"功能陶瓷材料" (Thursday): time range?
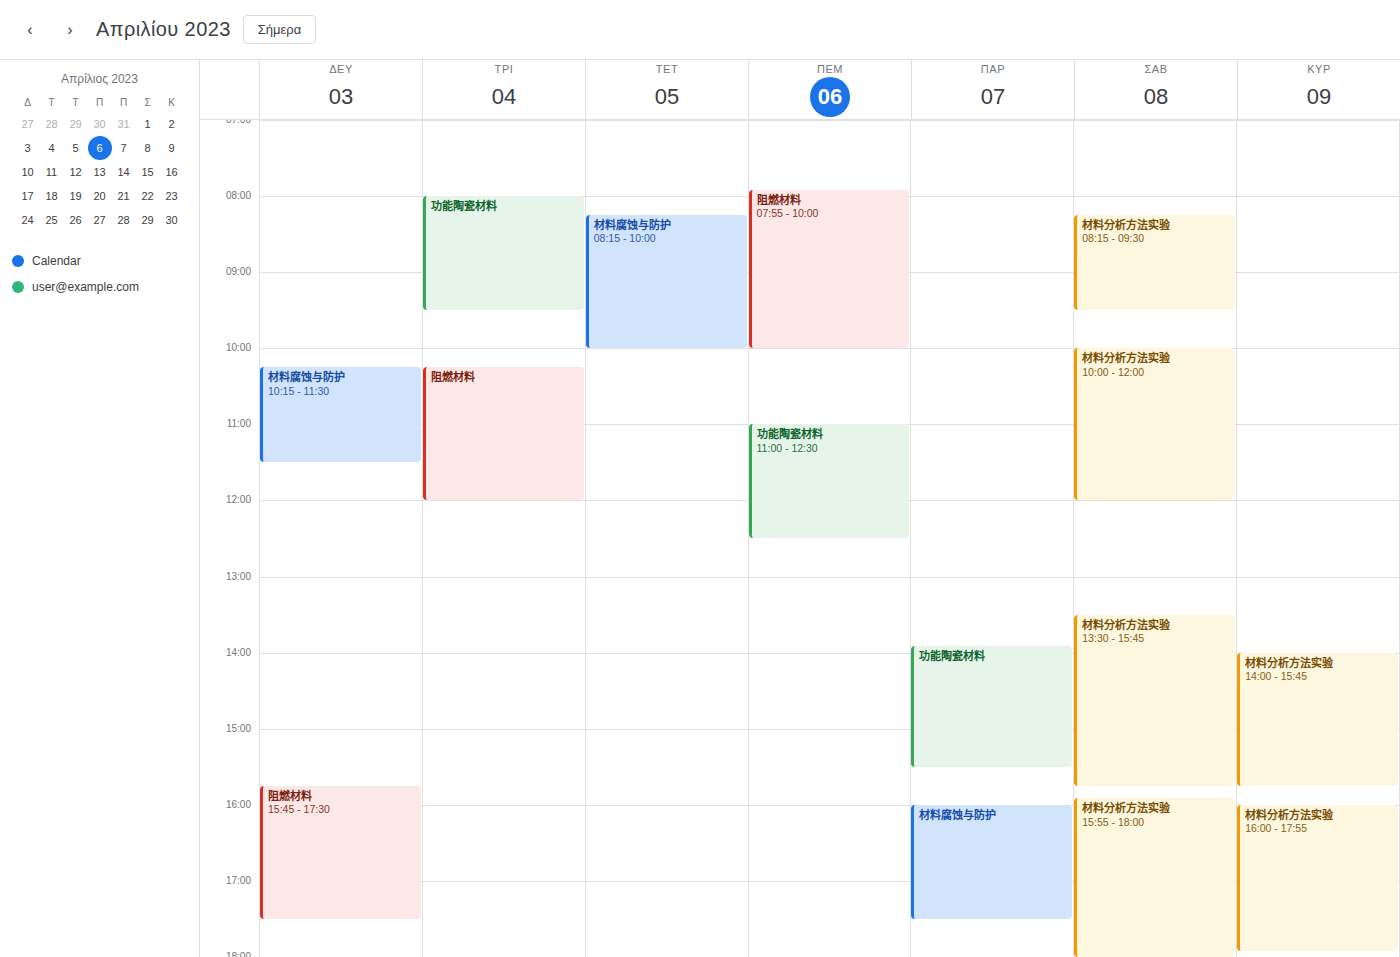
11:00 AM to 12:30 PM